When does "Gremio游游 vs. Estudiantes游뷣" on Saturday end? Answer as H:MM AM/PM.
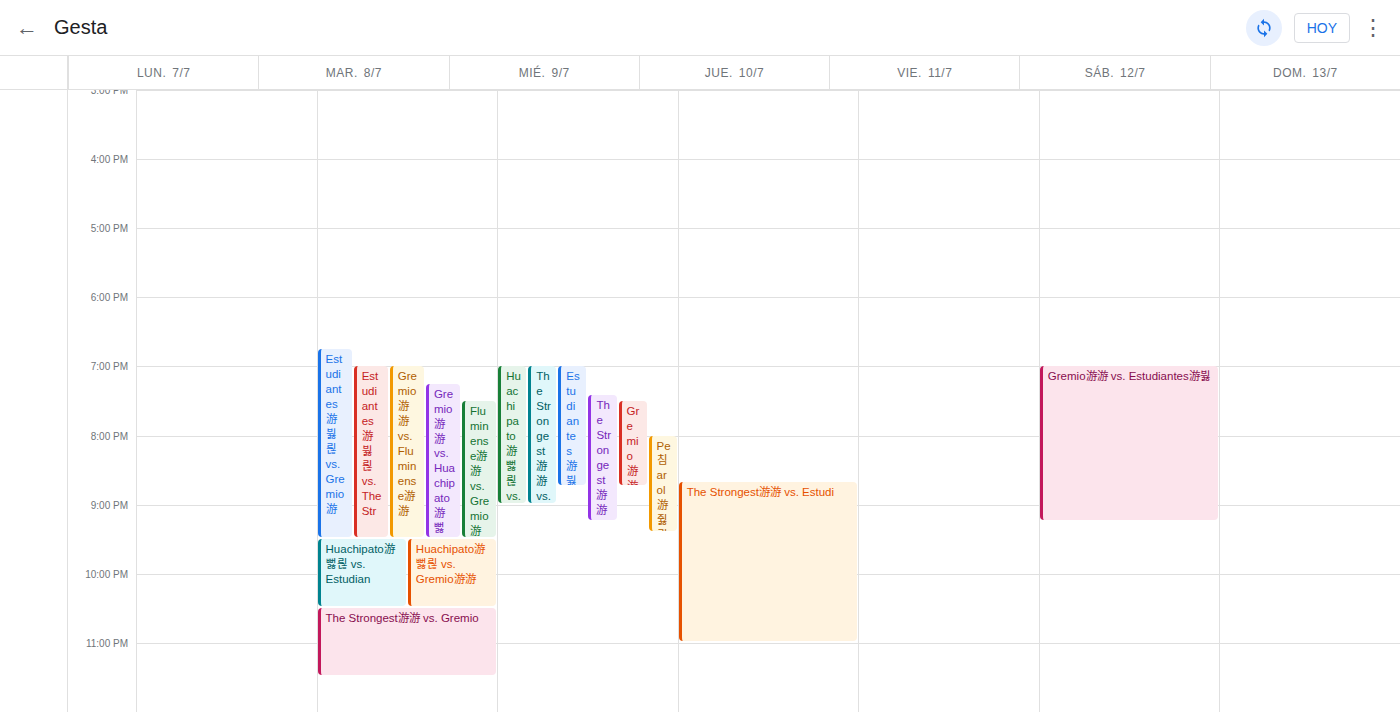
9:15 PM